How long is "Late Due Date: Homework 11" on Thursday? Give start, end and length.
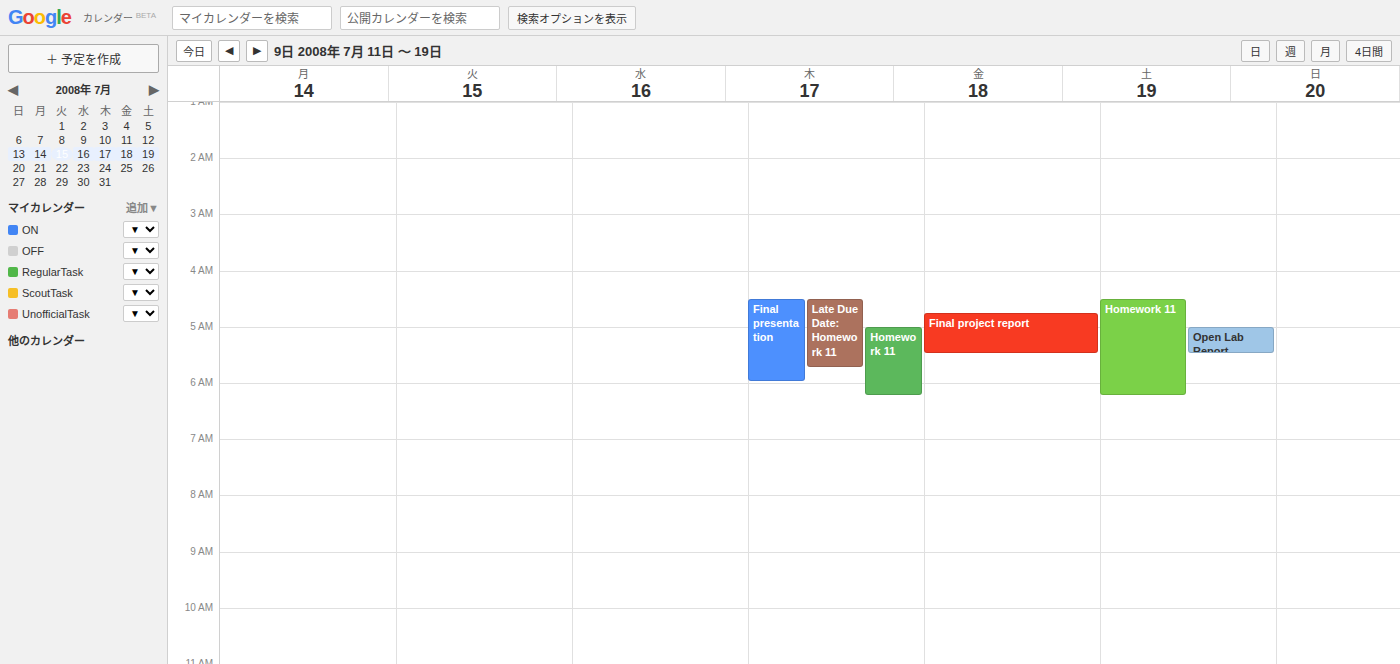
4:30 AM to 5:45 AM, 1 hour 15 minutes